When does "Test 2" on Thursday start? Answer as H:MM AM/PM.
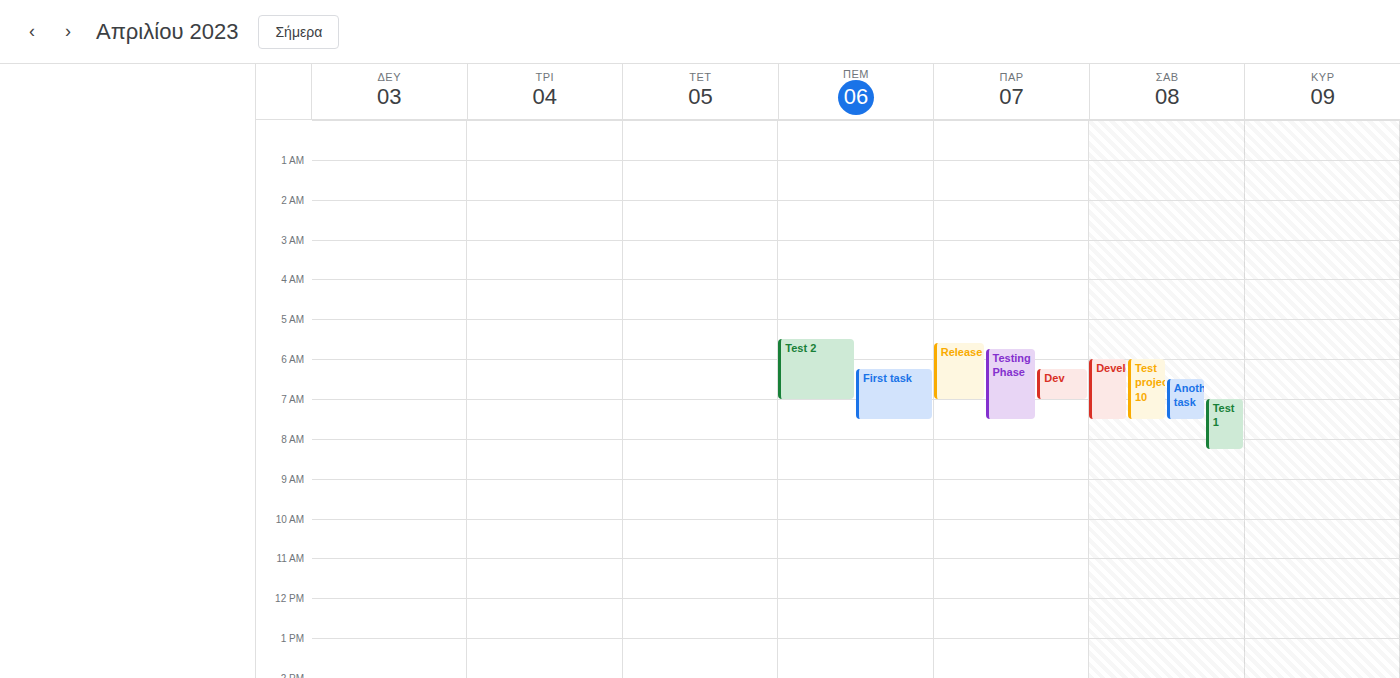
5:30 AM